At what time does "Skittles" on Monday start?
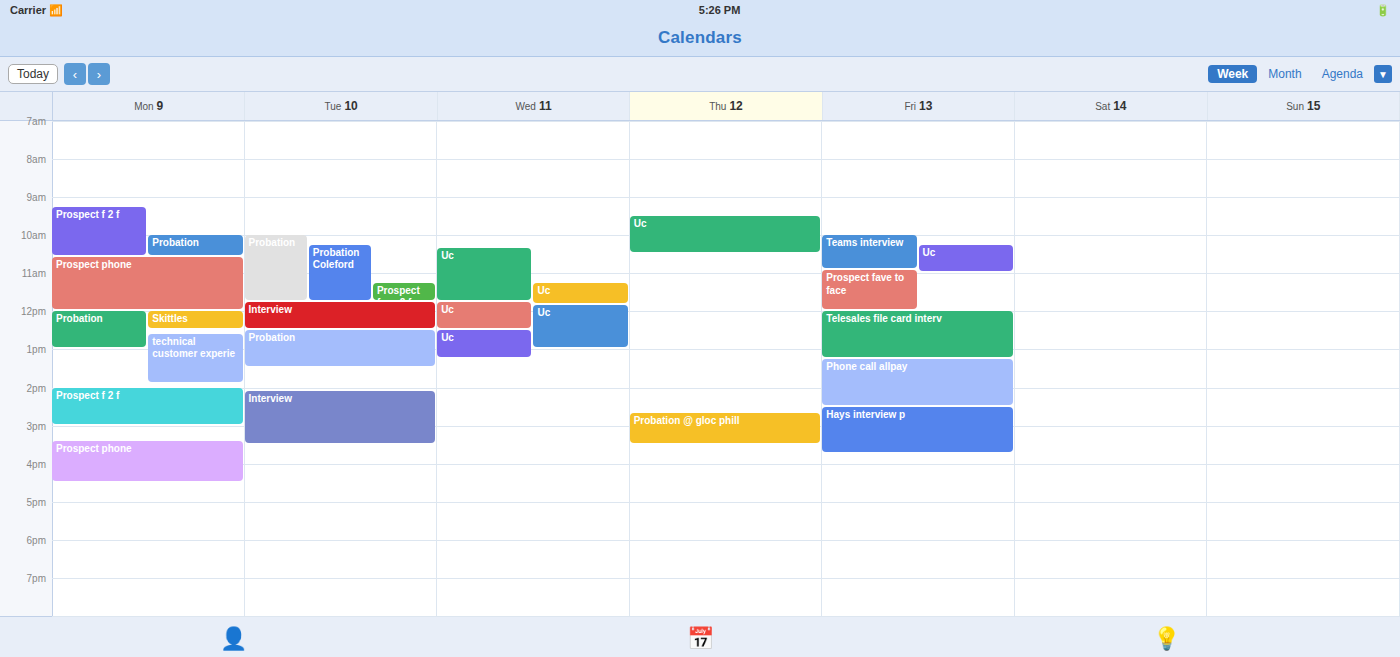
12:00 PM